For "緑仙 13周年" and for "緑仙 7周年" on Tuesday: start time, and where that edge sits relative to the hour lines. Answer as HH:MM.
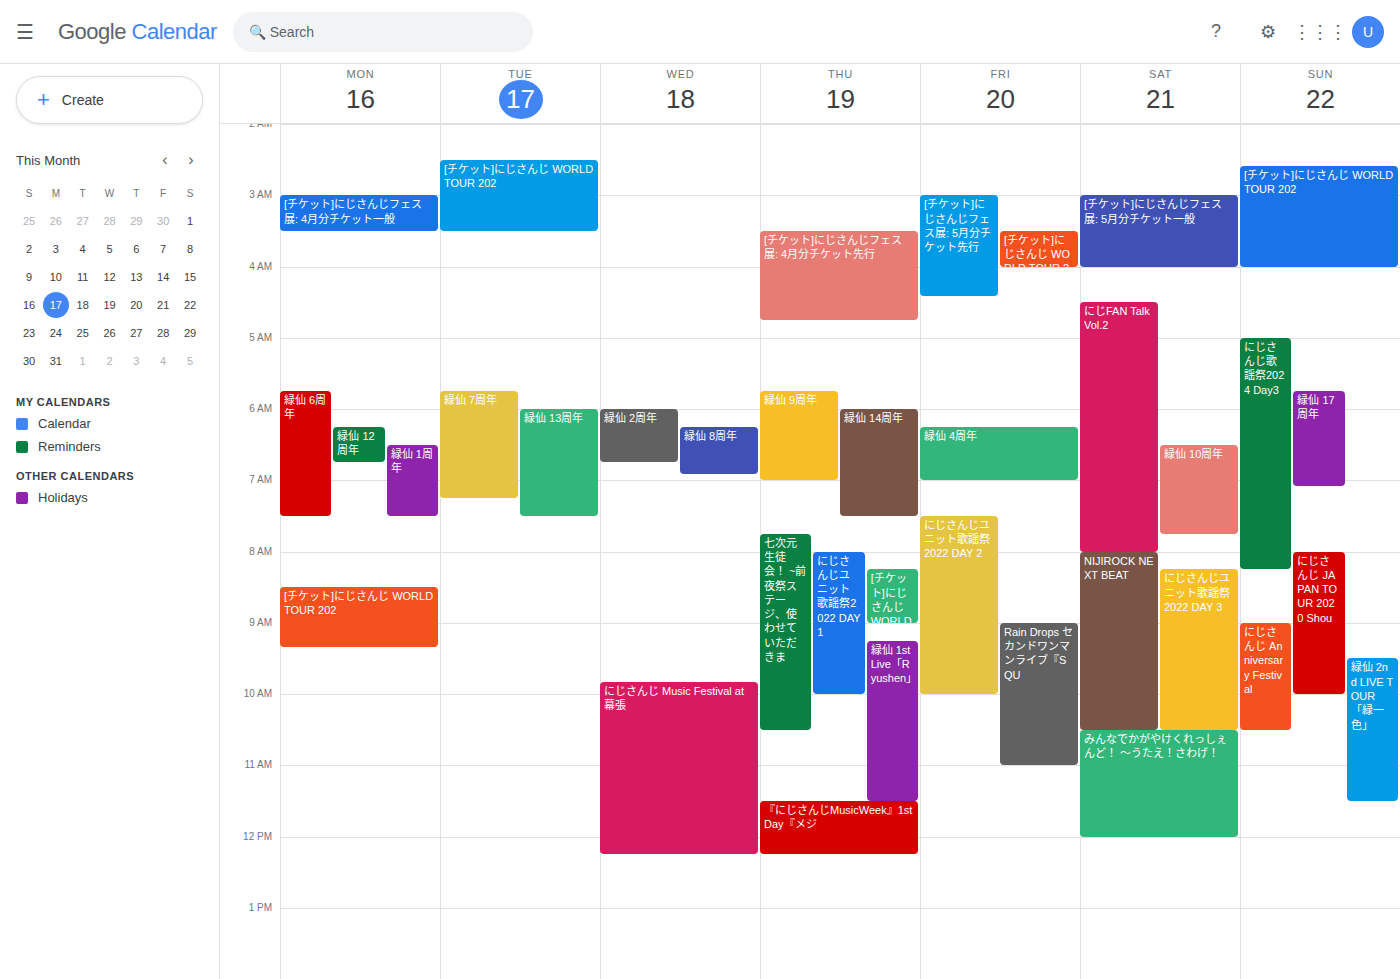
"緑仙 13周年": 06:00, exactly on the 06:00 line. "緑仙 7周年": 05:45, neither: three quarters of the way from the 05:00 line to the 06:00 line.